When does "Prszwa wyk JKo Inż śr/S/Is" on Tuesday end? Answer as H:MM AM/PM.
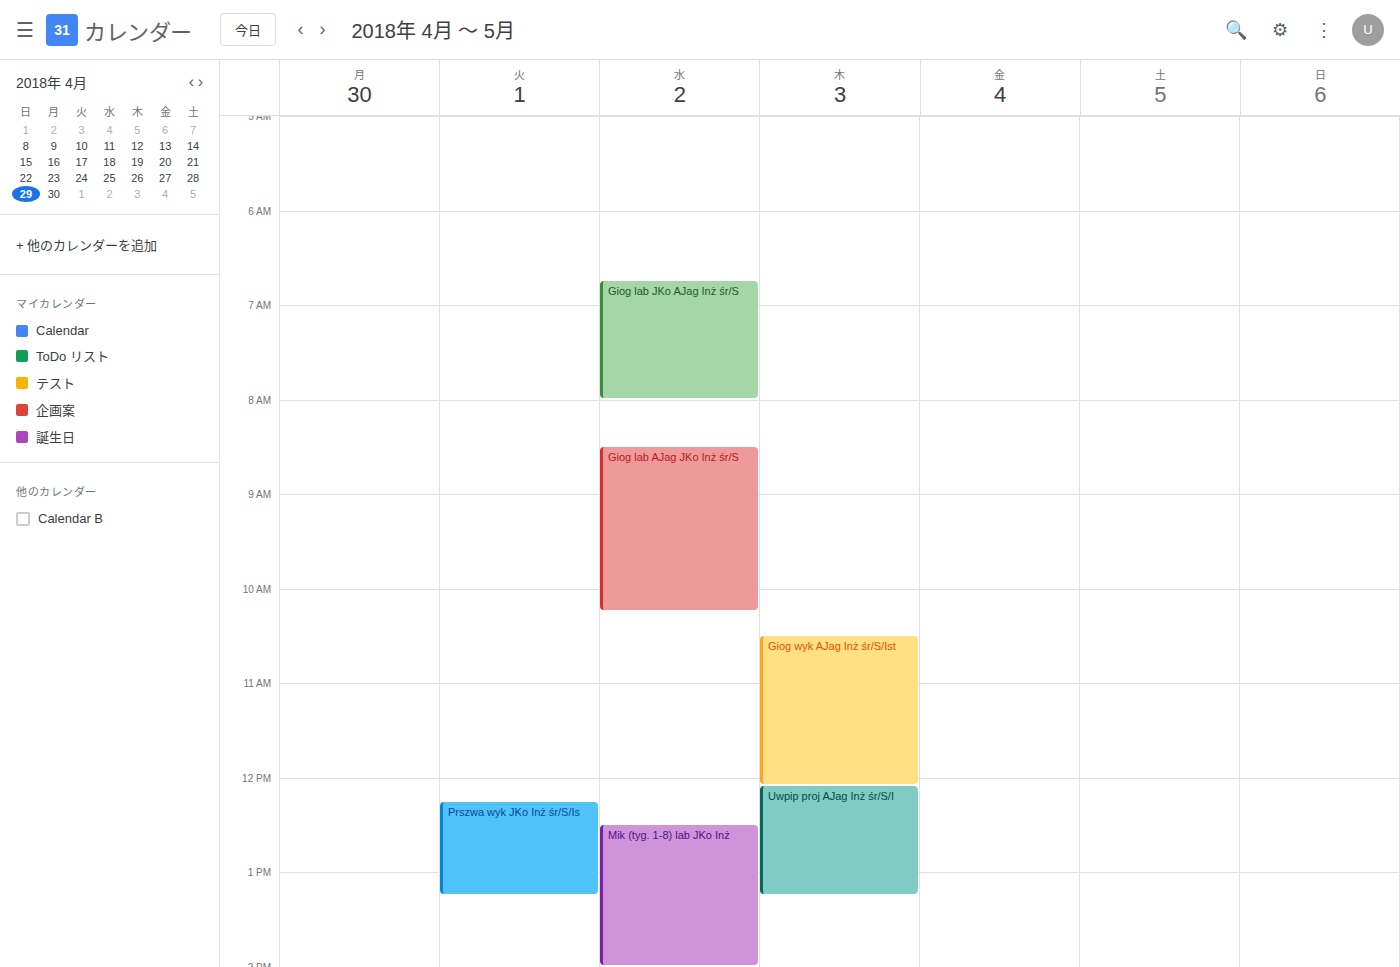
1:15 PM